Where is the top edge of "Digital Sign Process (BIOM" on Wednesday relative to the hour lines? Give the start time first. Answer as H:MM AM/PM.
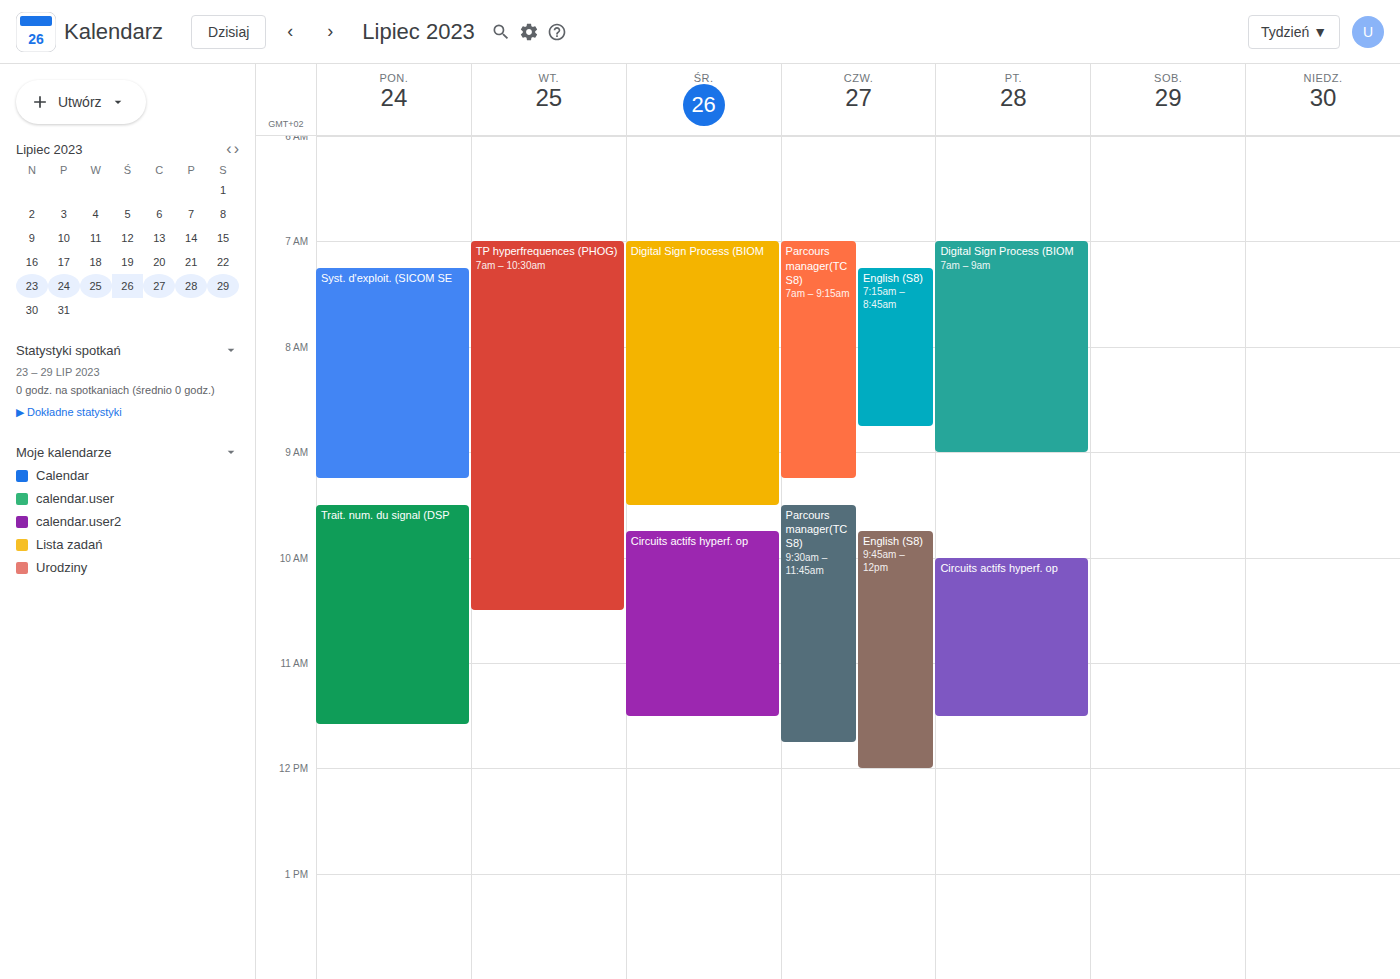
7:00 AM -- exactly on the 7 AM line.